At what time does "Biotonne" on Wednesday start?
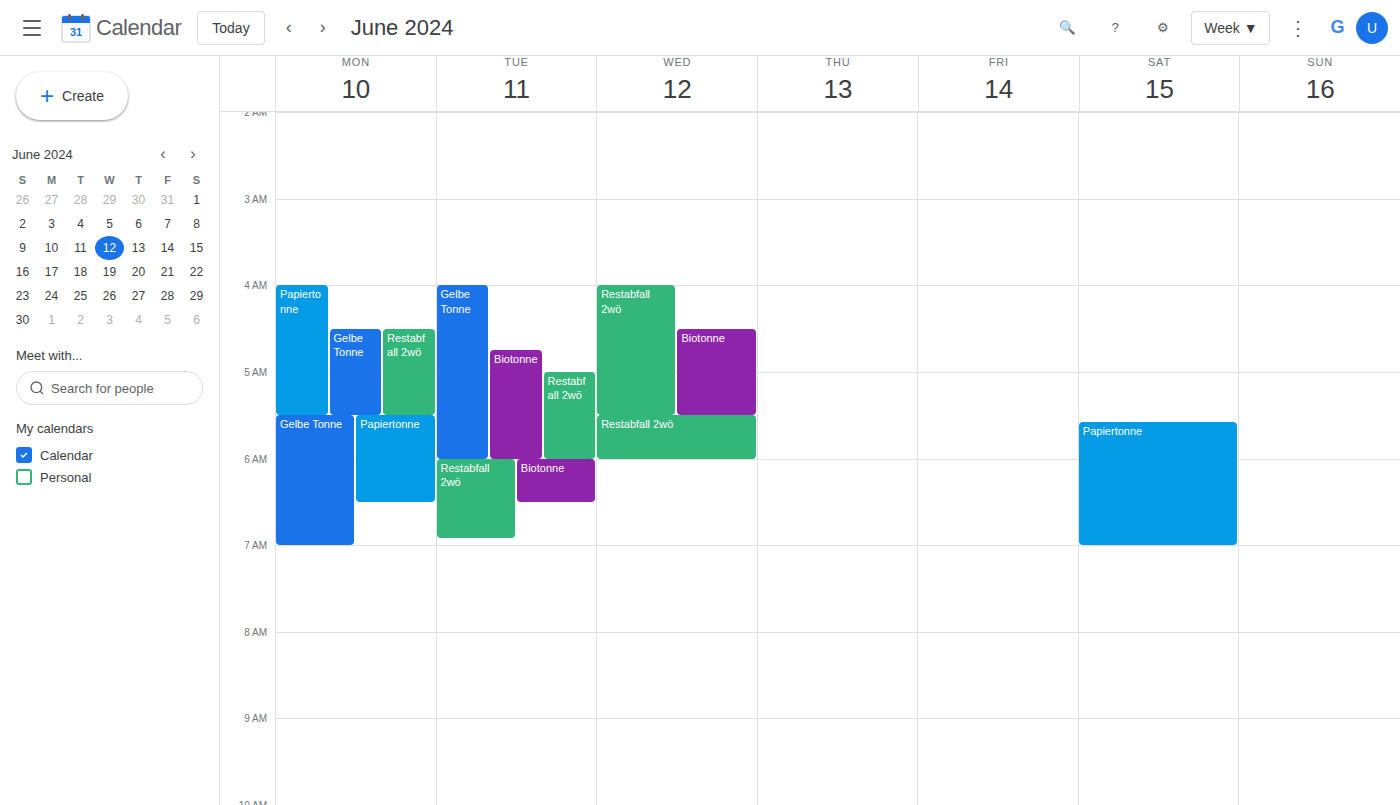
4:30 AM